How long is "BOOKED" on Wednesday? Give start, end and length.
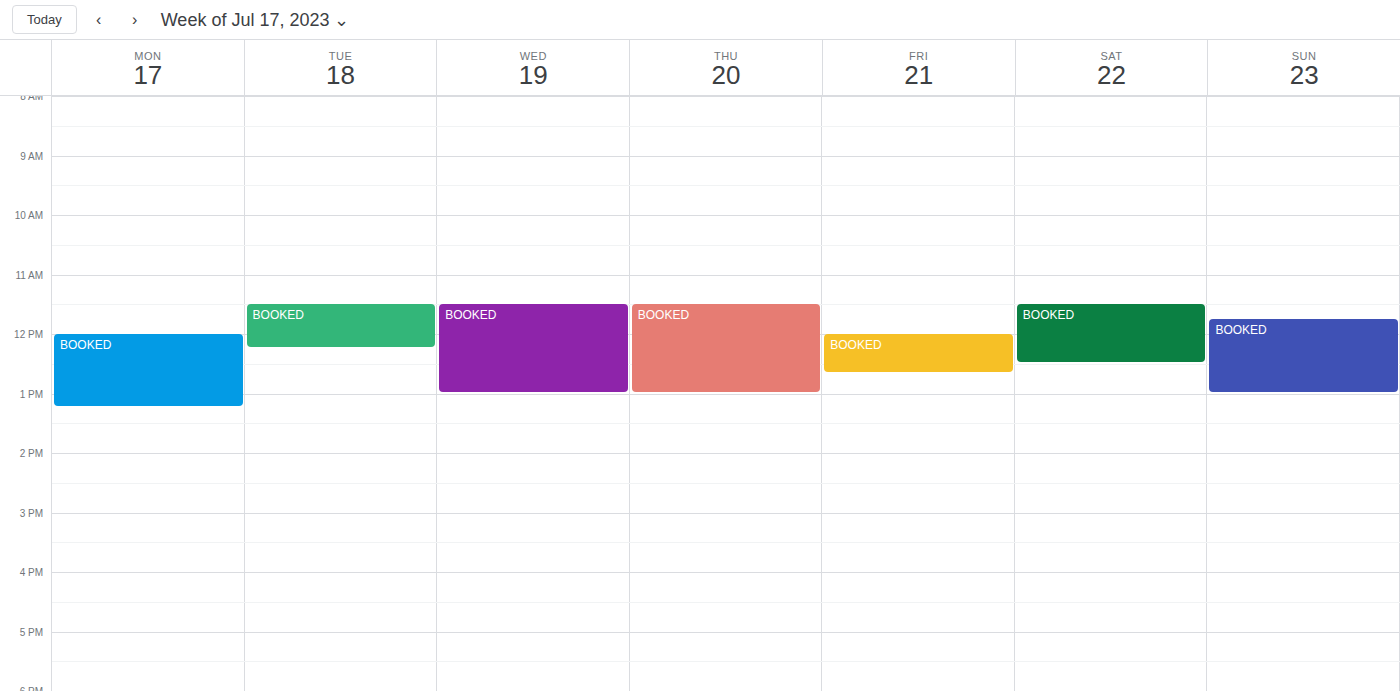
11:30 AM to 1:00 PM, 1 hour 30 minutes